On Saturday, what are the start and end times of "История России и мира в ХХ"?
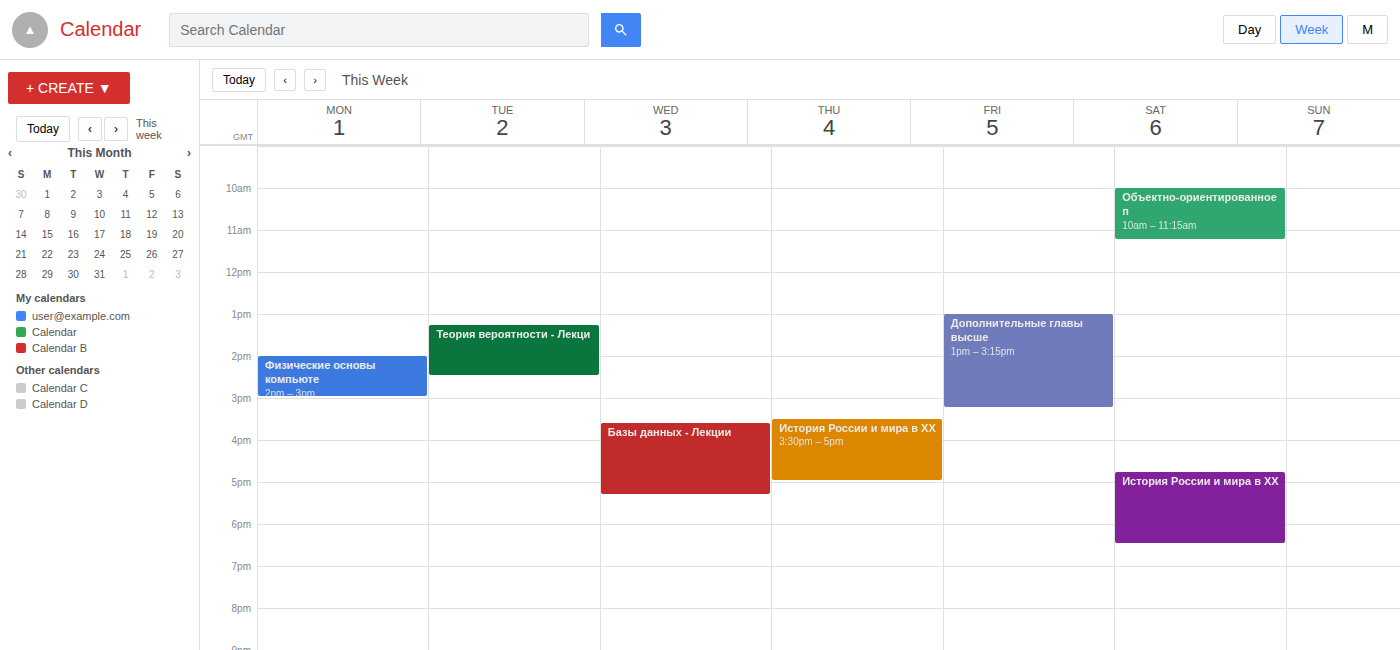
4:45 PM to 6:30 PM